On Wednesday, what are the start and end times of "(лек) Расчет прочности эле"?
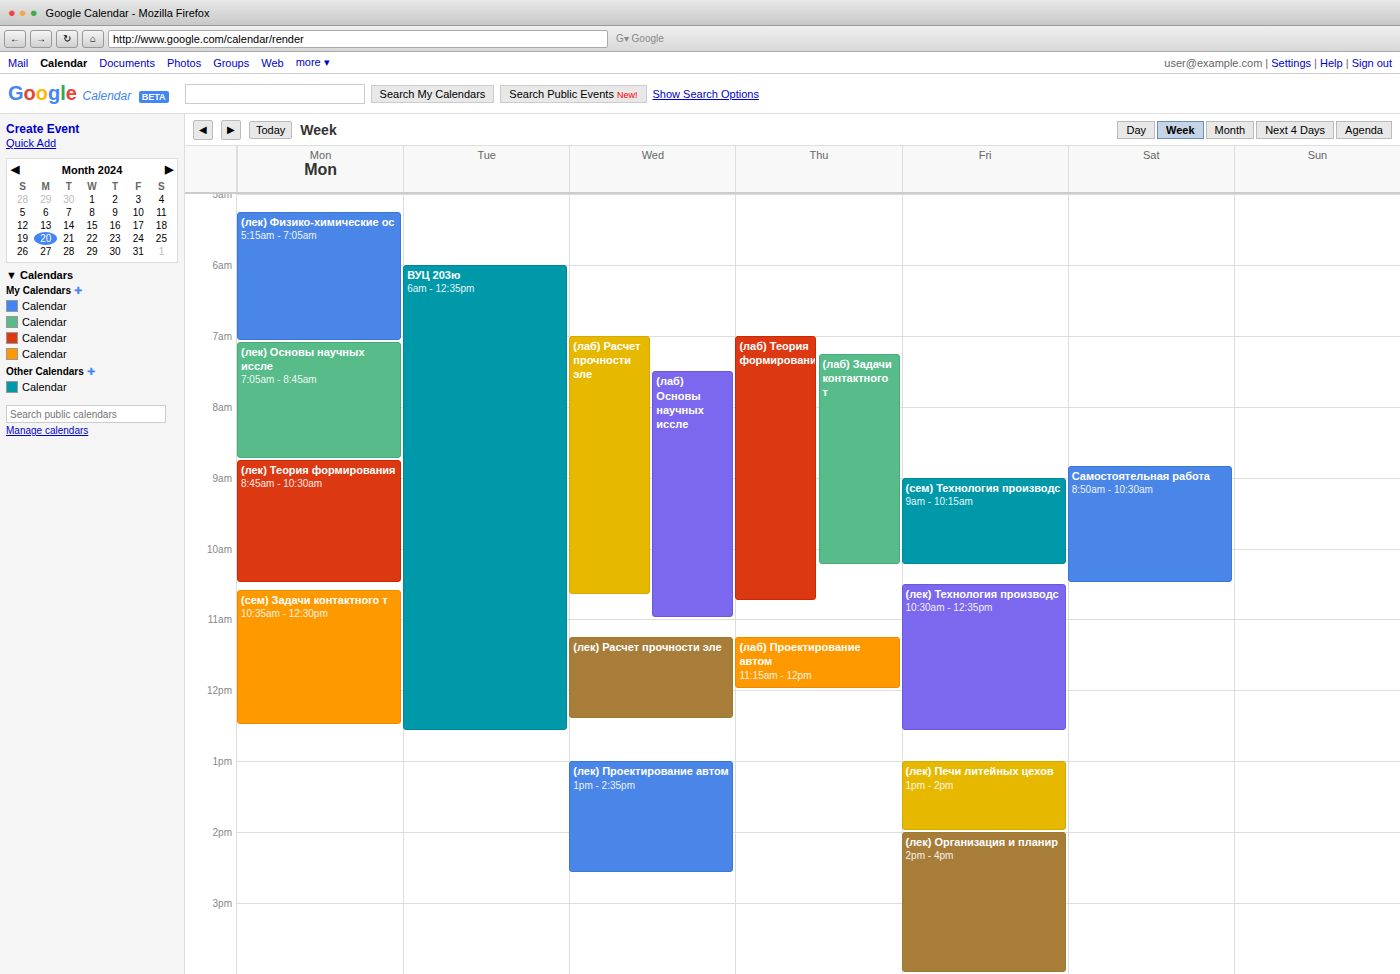
11:15 AM to 12:25 PM